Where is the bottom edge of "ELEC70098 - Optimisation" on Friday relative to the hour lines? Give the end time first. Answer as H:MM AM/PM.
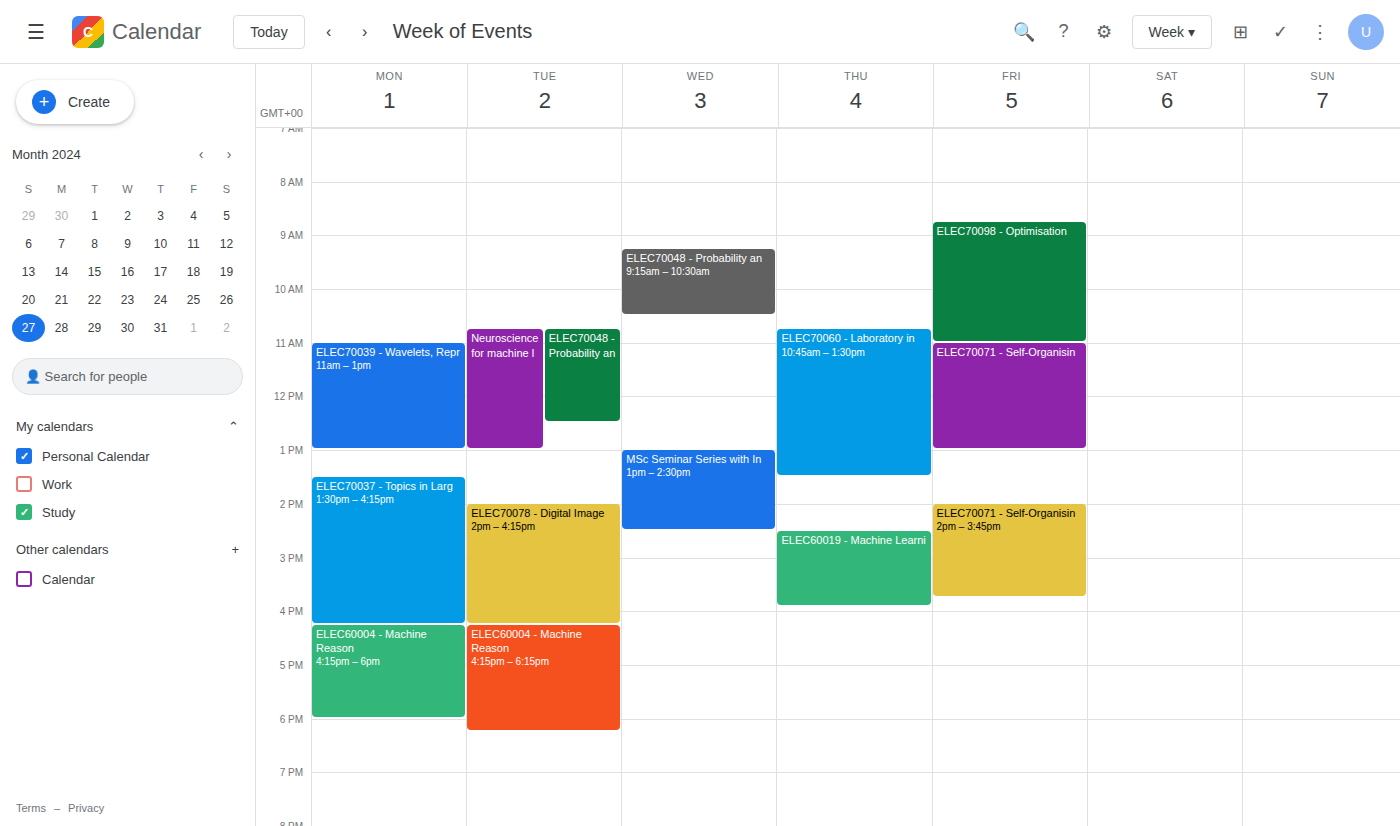
11:00 AM -- exactly on the 11 AM line.